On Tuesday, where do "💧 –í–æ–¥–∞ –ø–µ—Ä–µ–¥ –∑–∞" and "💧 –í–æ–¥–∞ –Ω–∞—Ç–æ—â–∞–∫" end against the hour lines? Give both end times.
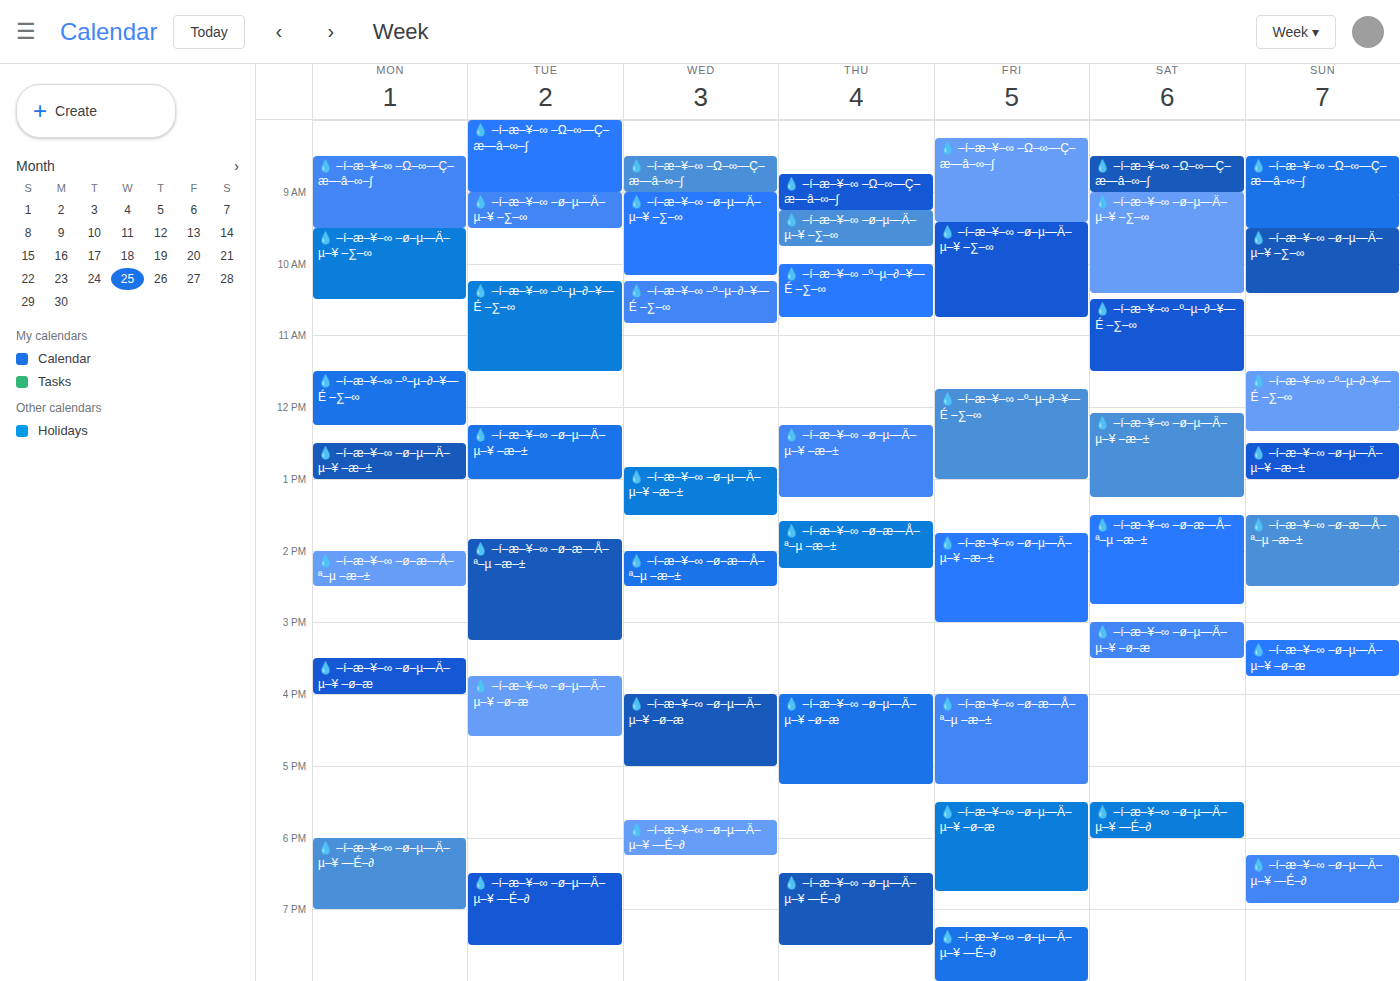
"💧 –í–æ–¥–∞ –ø–µ—Ä–µ–¥ –∑–∞": 9:30 AM, halfway between the 9 AM and 10 AM lines. "💧 –í–æ–¥–∞ –Ω–∞—Ç–æ—â–∞–∫": 9:00 AM, exactly on the 9 AM line.